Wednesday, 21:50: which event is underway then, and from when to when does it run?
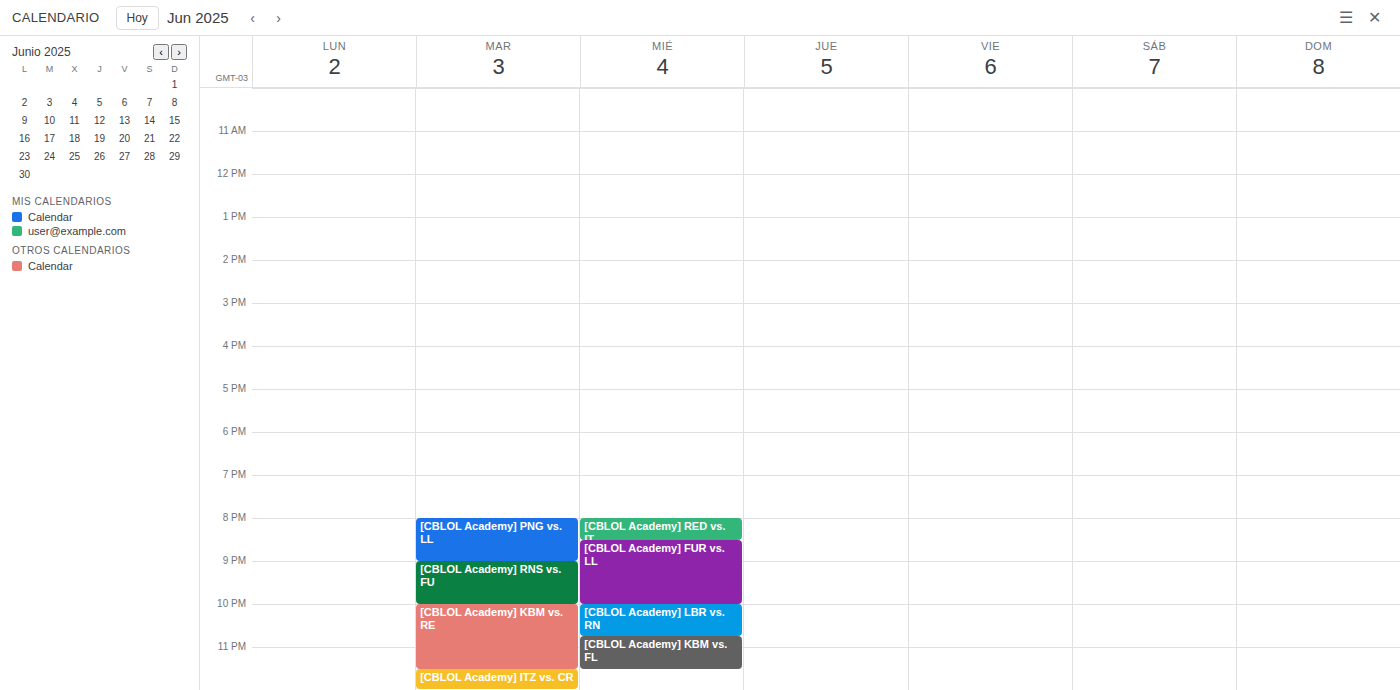
"[CBLOL Academy] FUR vs. LL", 20:30 to 22:00